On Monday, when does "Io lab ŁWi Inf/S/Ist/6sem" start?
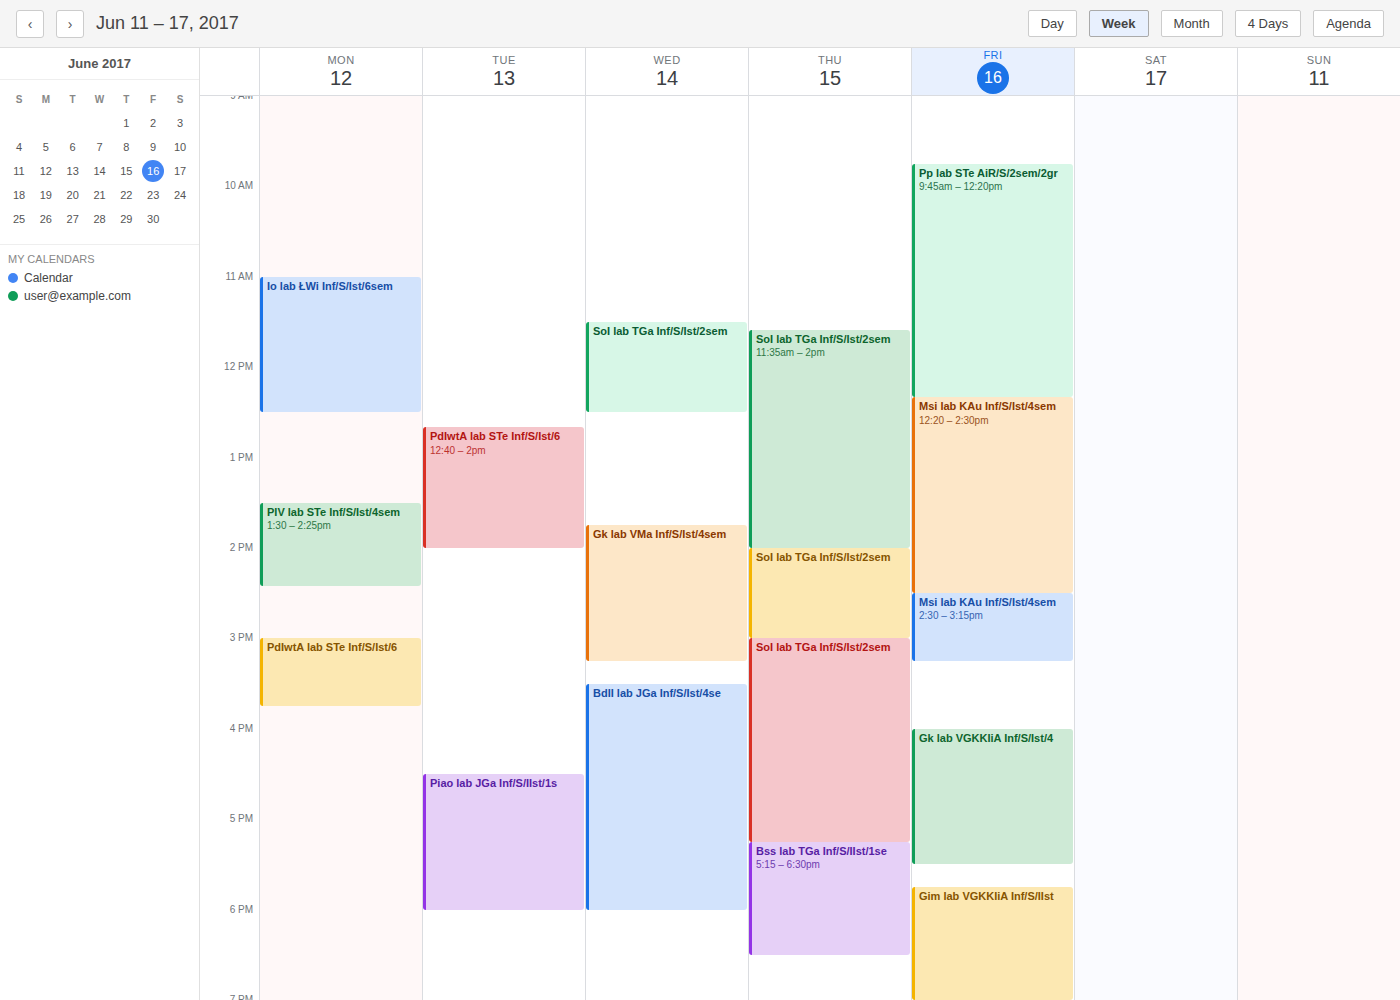
11:00 AM